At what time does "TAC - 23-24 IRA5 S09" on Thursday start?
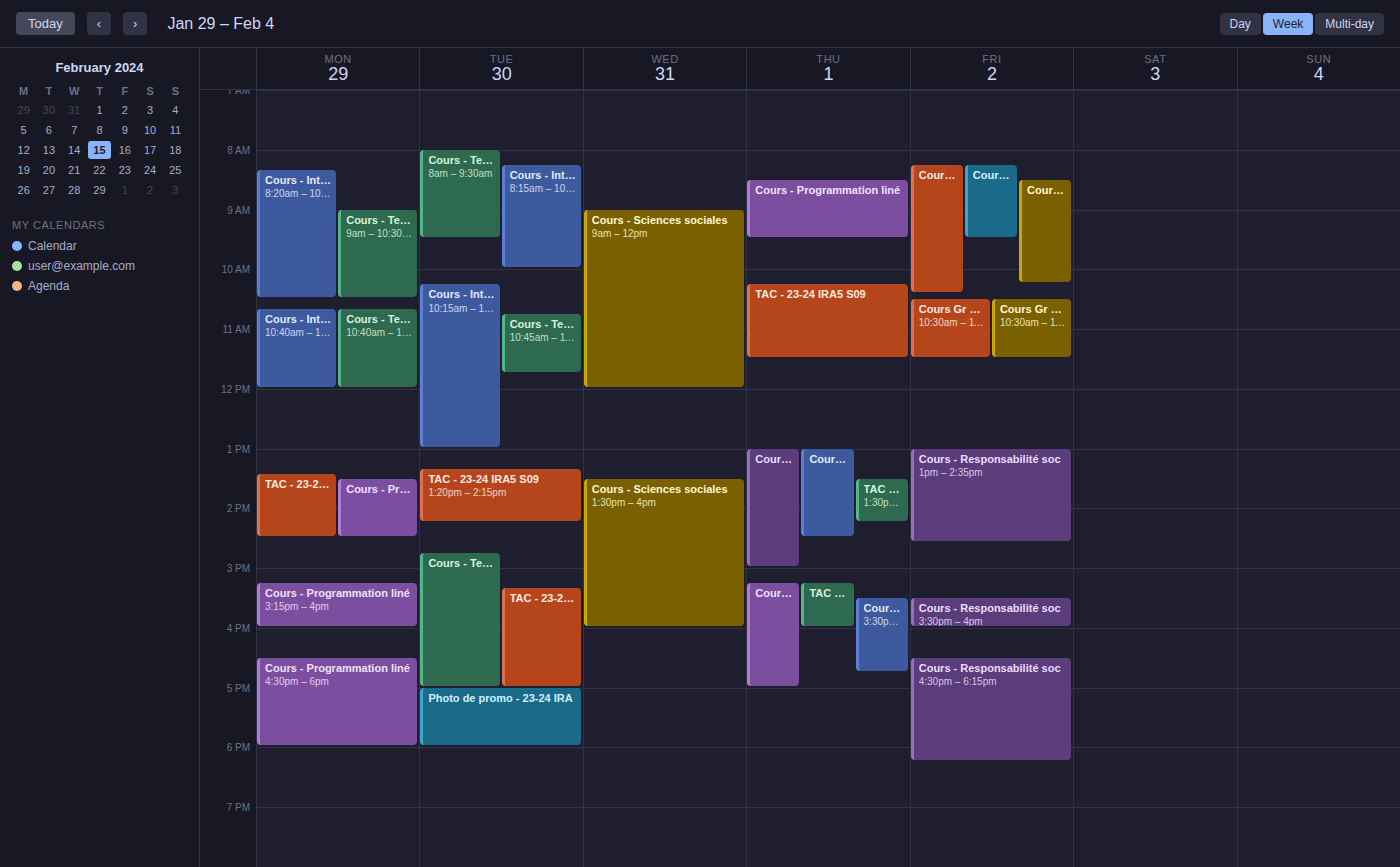
10:15